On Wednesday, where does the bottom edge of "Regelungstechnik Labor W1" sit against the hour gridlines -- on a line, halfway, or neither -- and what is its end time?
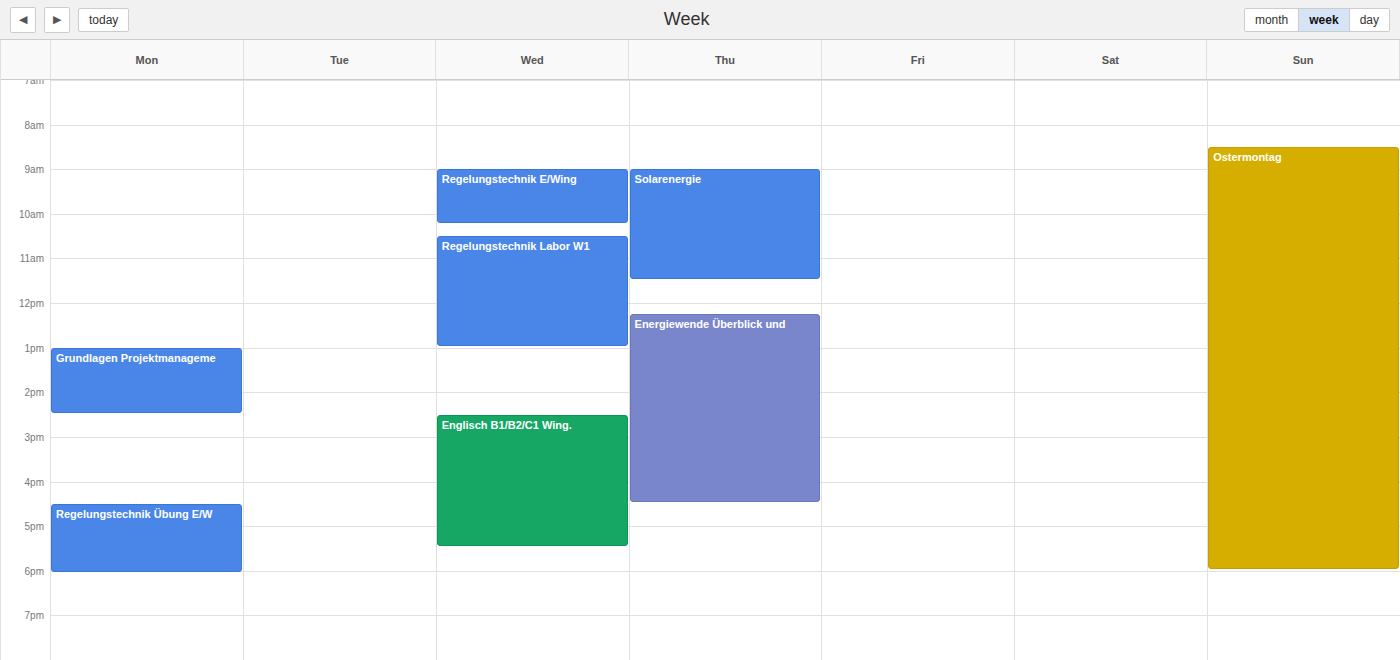
1:00 PM -- exactly on the 1 PM line.